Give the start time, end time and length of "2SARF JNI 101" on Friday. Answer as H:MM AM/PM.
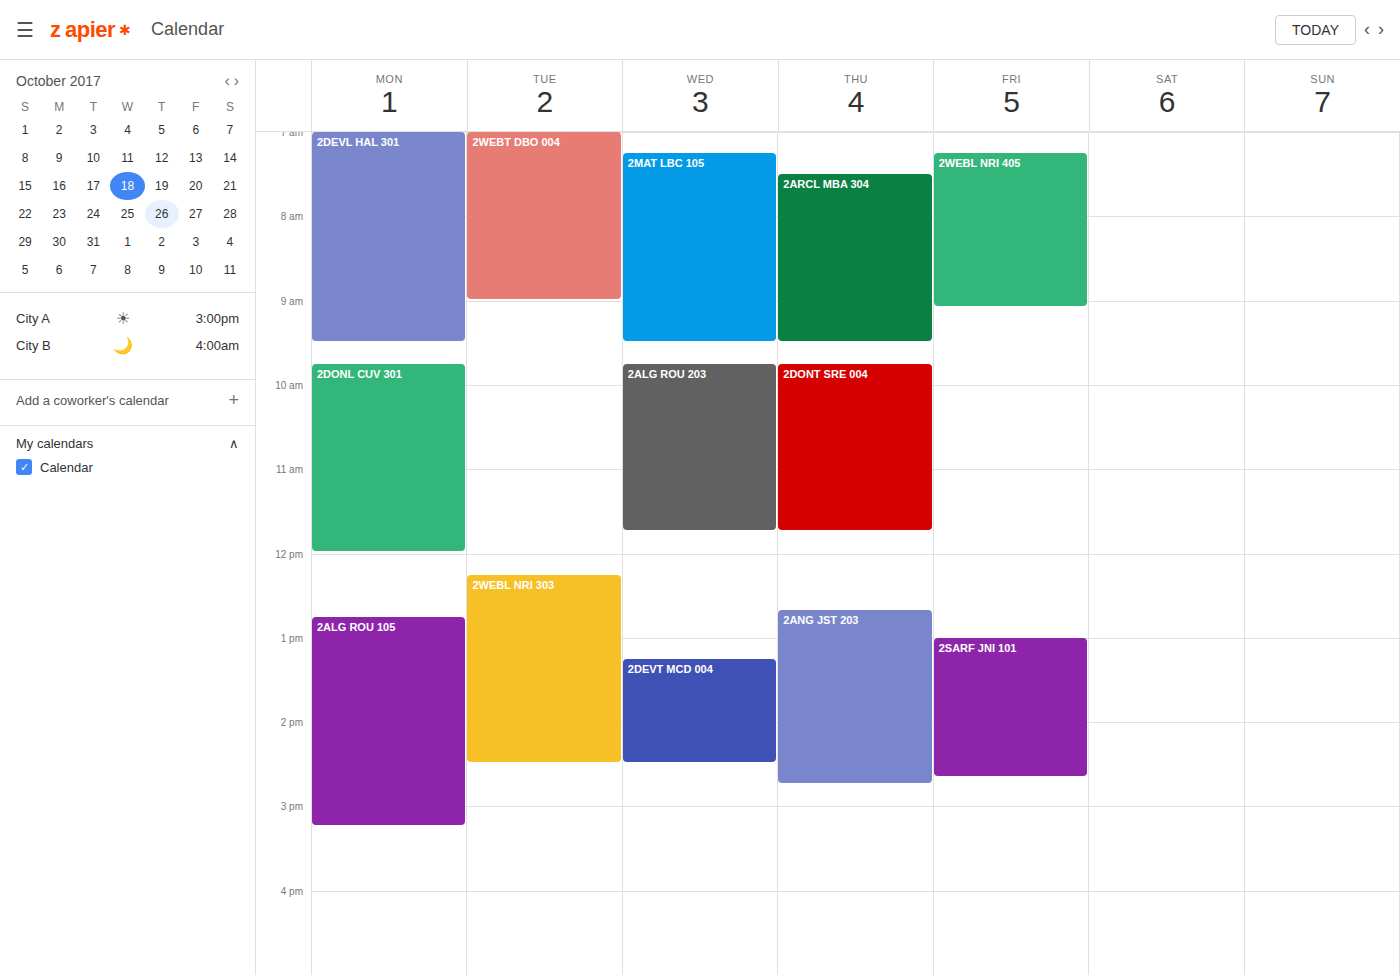
1:00 PM to 2:40 PM, 1 hour 40 minutes